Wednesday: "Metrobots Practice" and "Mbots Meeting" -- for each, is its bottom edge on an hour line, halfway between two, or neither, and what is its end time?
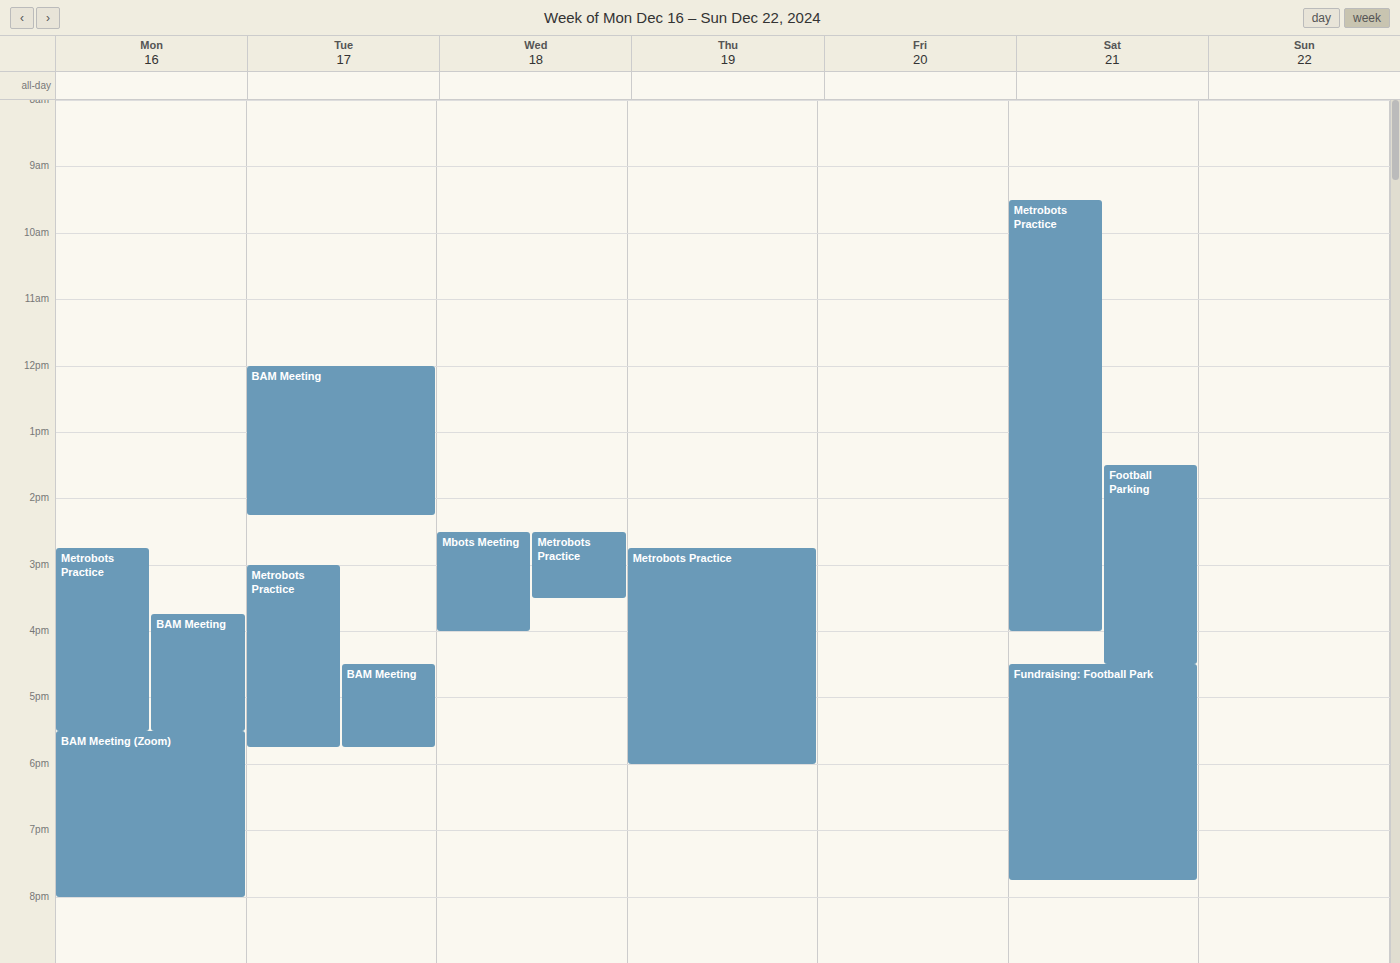
"Metrobots Practice": 3:30 PM, halfway between the 3 PM and 4 PM lines. "Mbots Meeting": 4:00 PM, exactly on the 4 PM line.